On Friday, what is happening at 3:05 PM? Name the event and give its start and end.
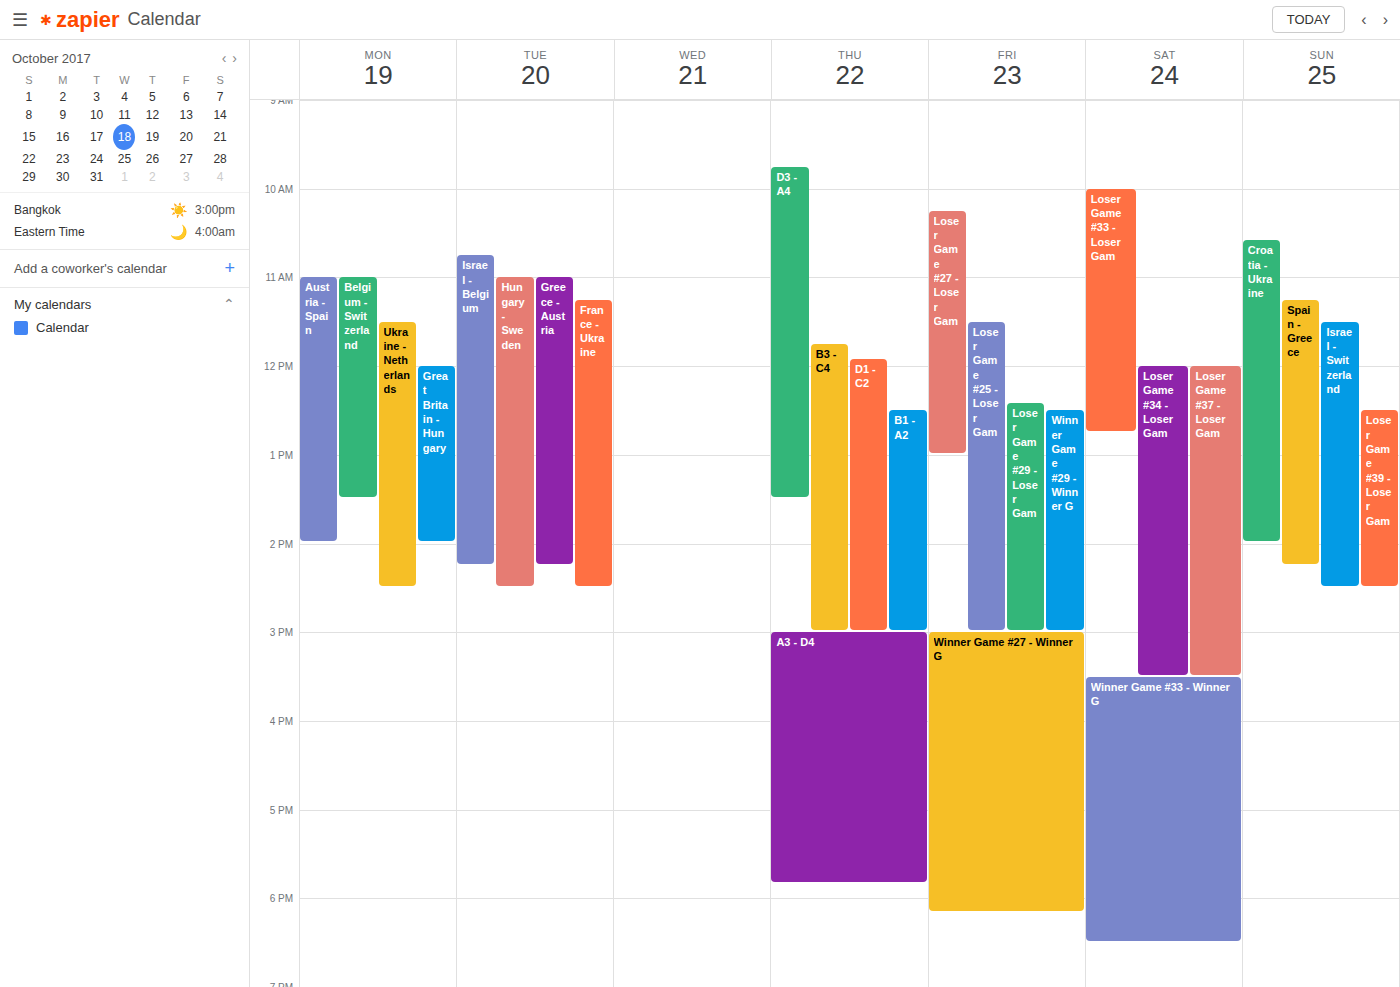
"Winner Game #27 - Winner G", 3:00 PM to 6:10 PM